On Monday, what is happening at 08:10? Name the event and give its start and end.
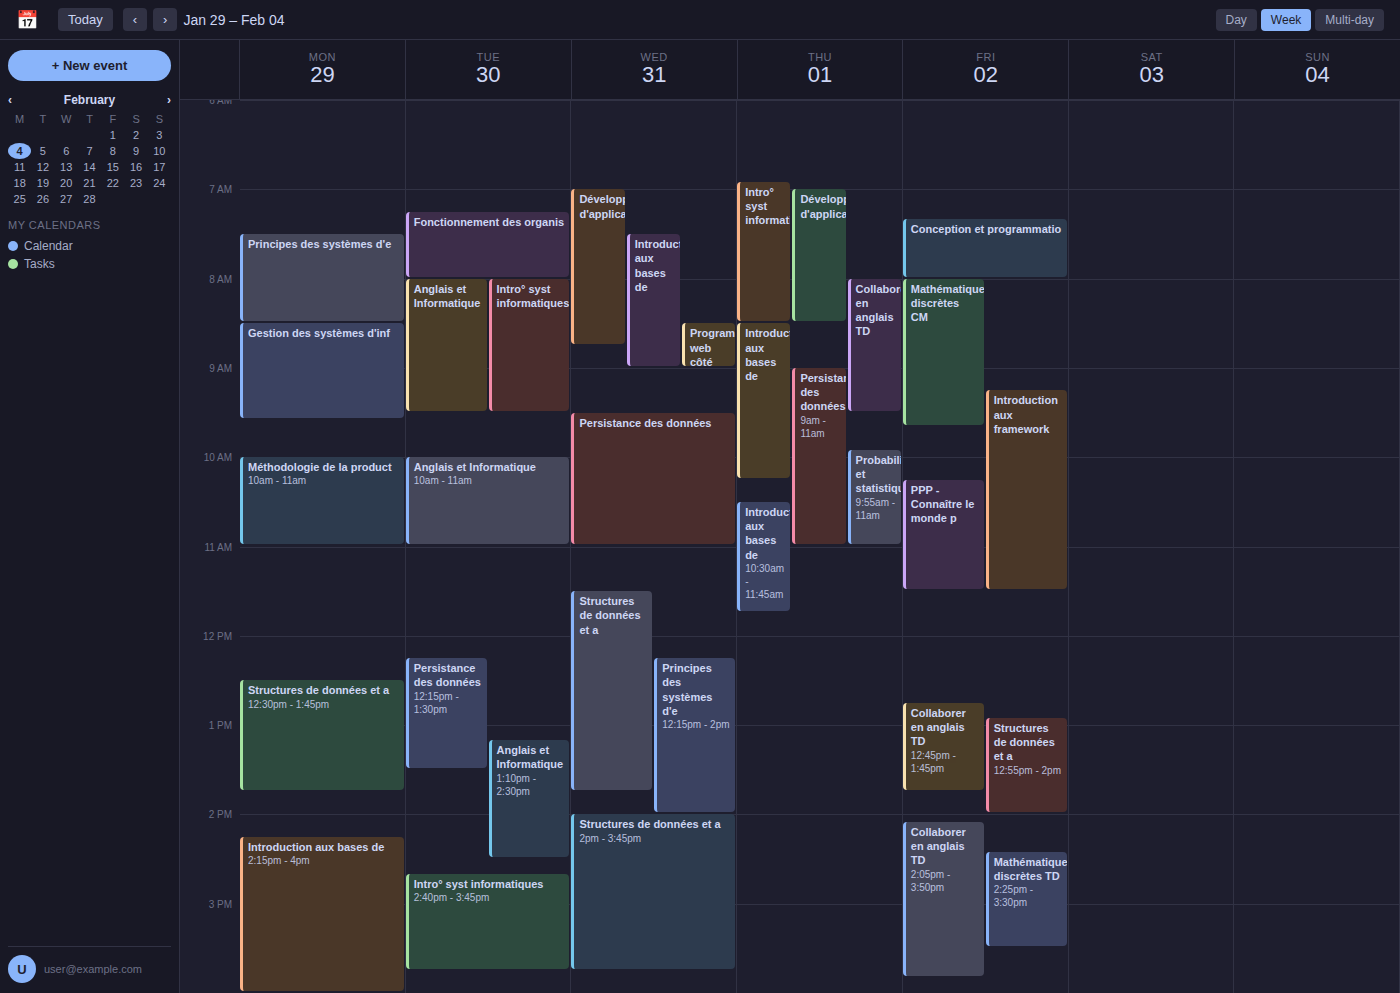
"Principes des systèmes d'e", 07:30 to 08:30